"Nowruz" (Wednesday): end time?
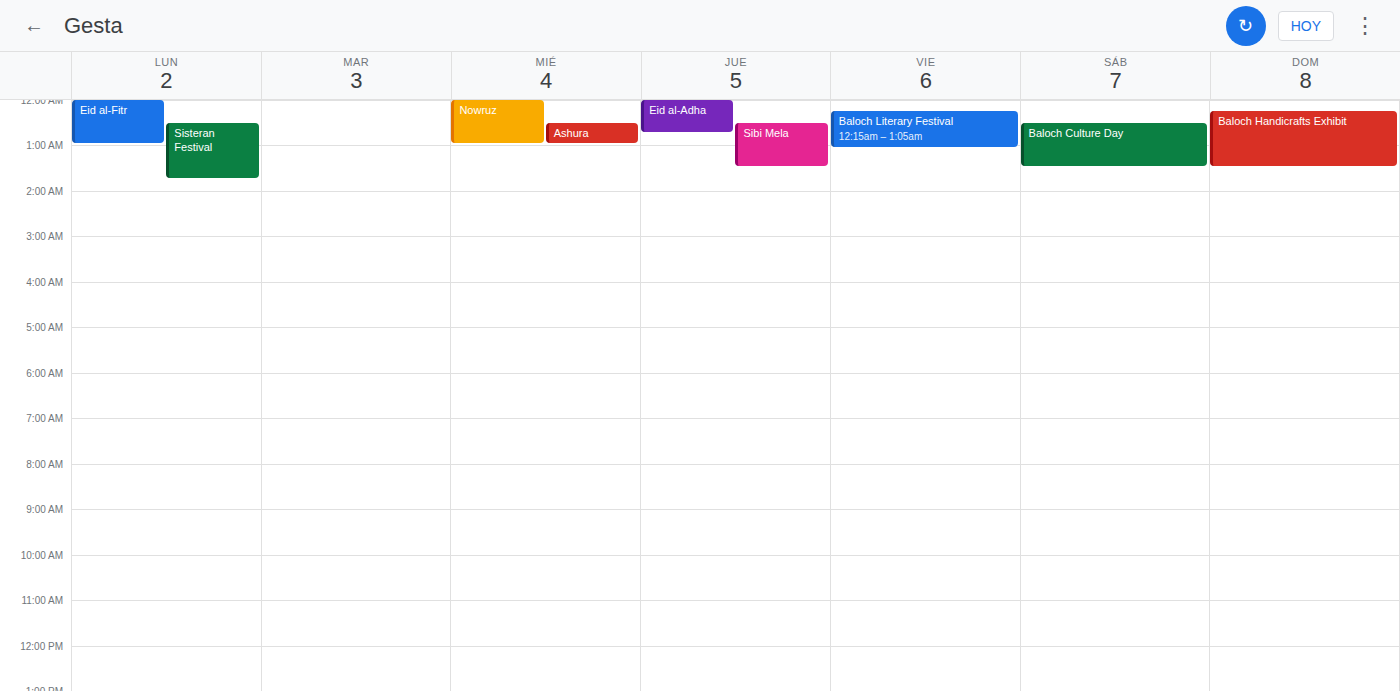
1:00 AM